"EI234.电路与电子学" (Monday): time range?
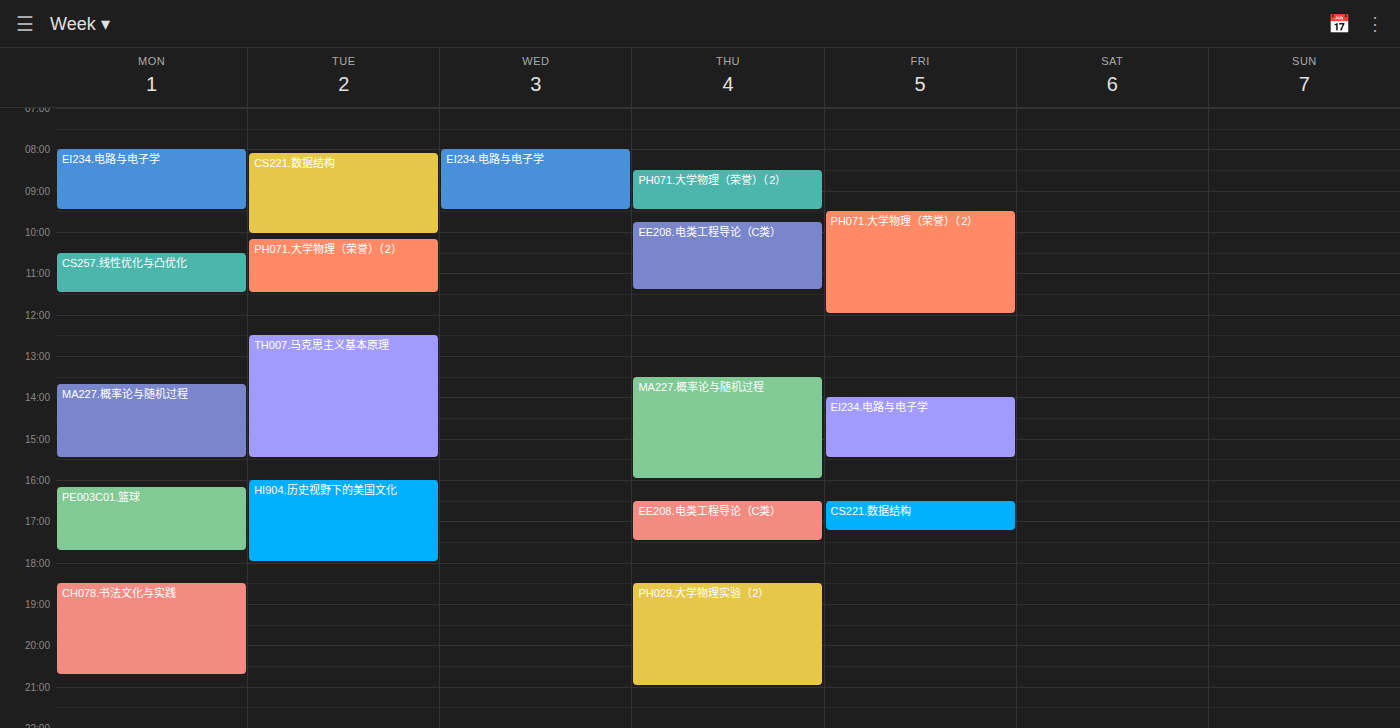
8:00 AM to 9:30 AM